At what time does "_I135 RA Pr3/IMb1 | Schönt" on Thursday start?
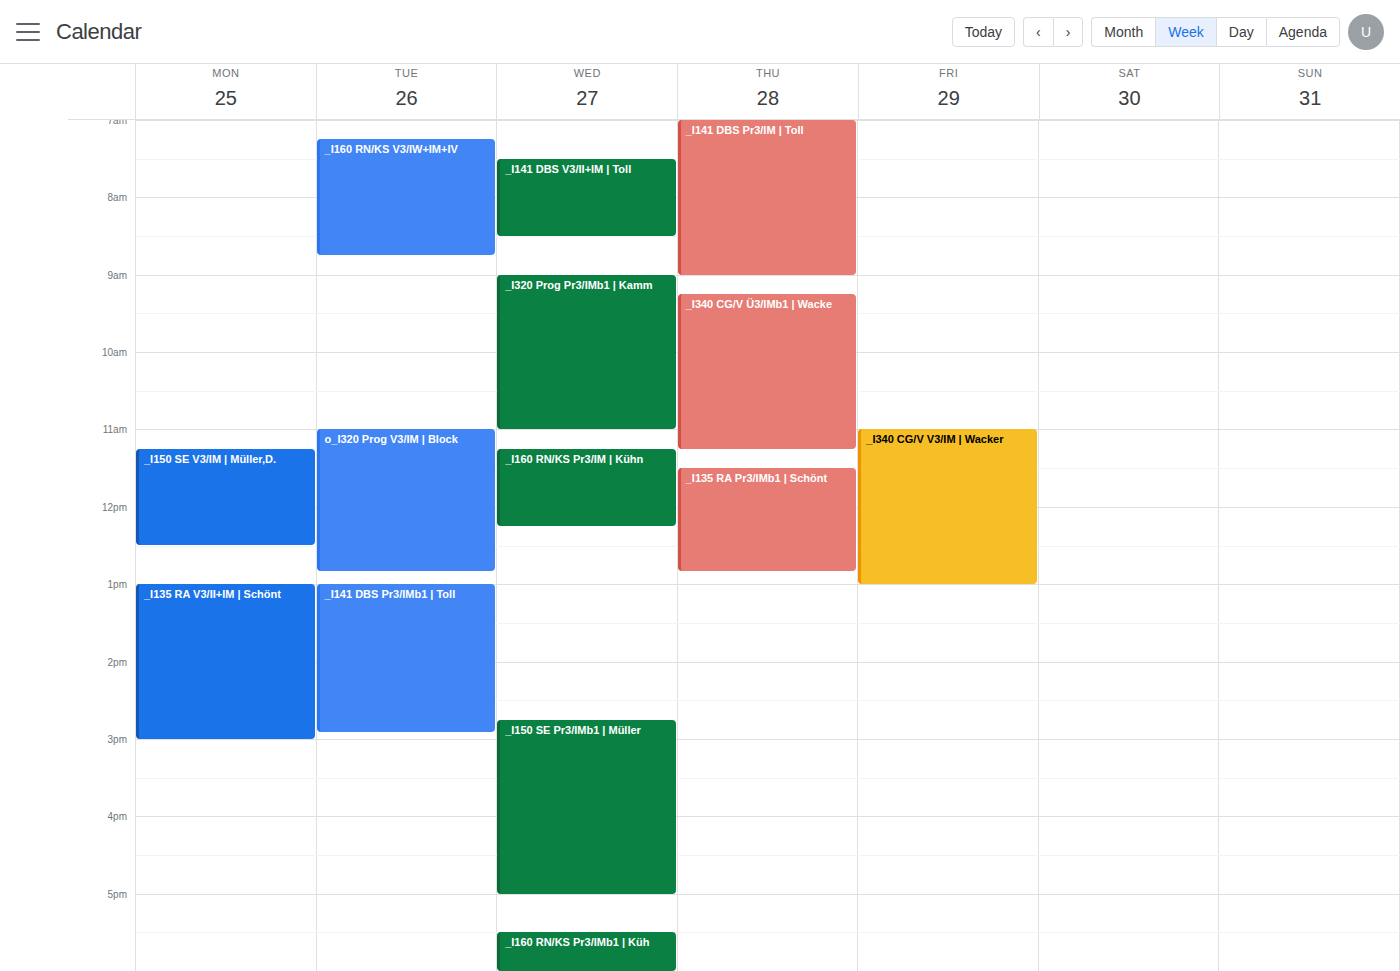
11:30 AM